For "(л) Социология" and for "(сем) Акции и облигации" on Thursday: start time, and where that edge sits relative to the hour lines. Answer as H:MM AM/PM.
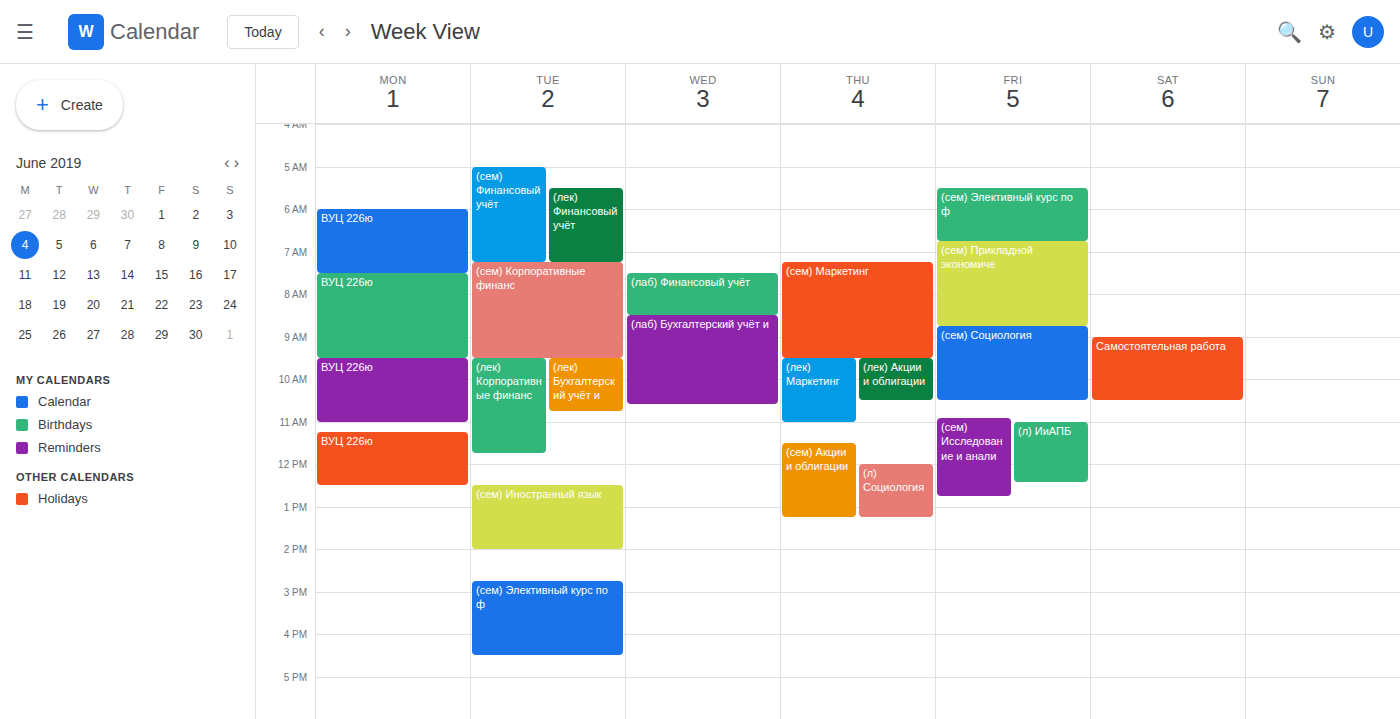
"(л) Социология": 12:00 PM, exactly on the 12 PM line. "(сем) Акции и облигации": 11:30 AM, halfway between the 11 AM and 12 PM lines.